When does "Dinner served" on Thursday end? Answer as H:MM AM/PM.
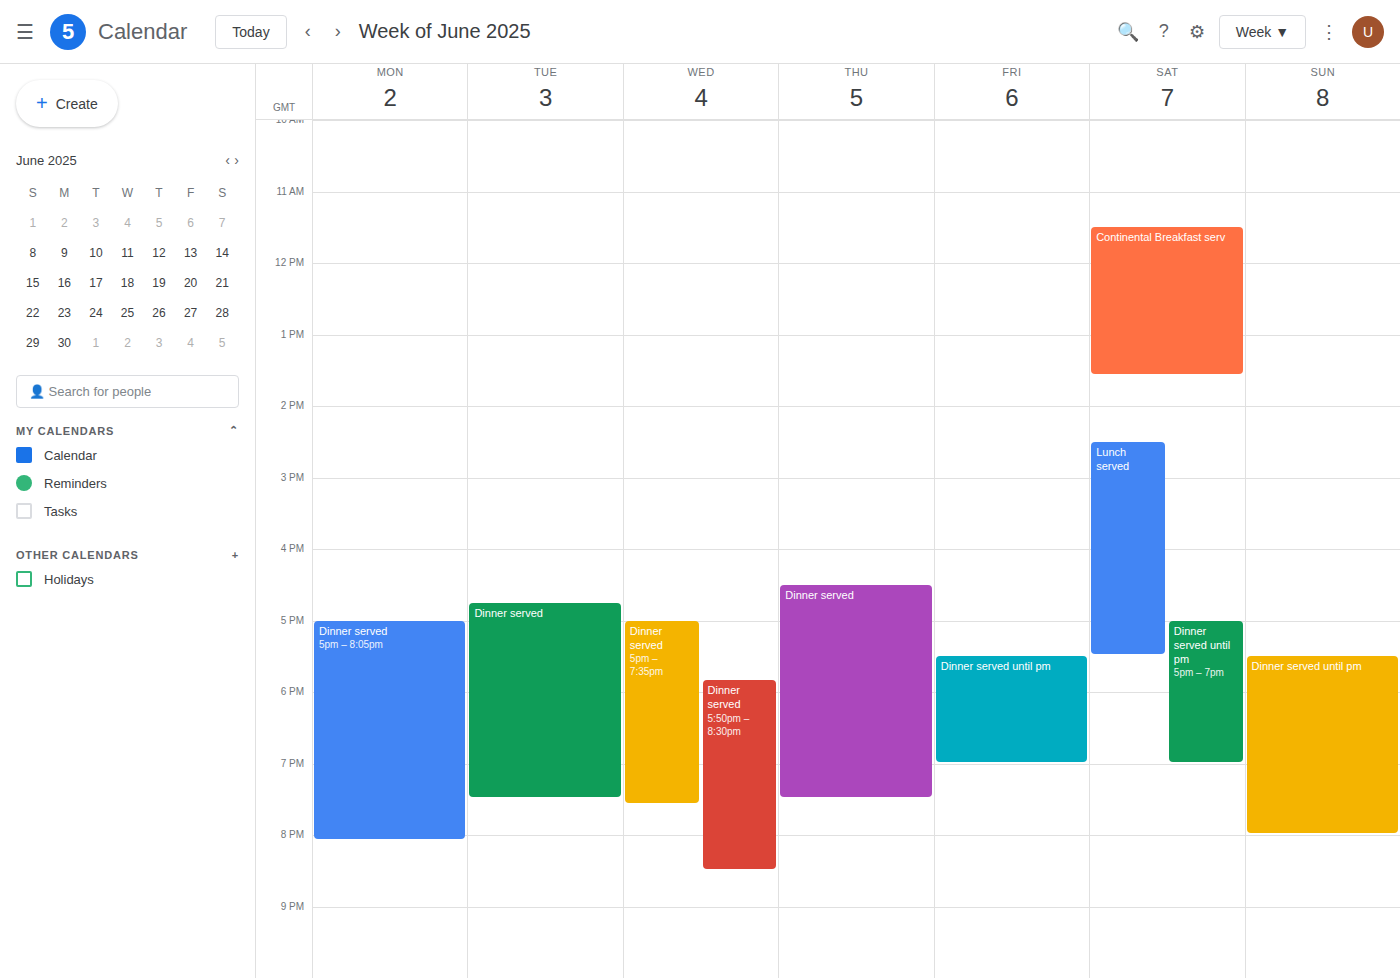
7:30 PM